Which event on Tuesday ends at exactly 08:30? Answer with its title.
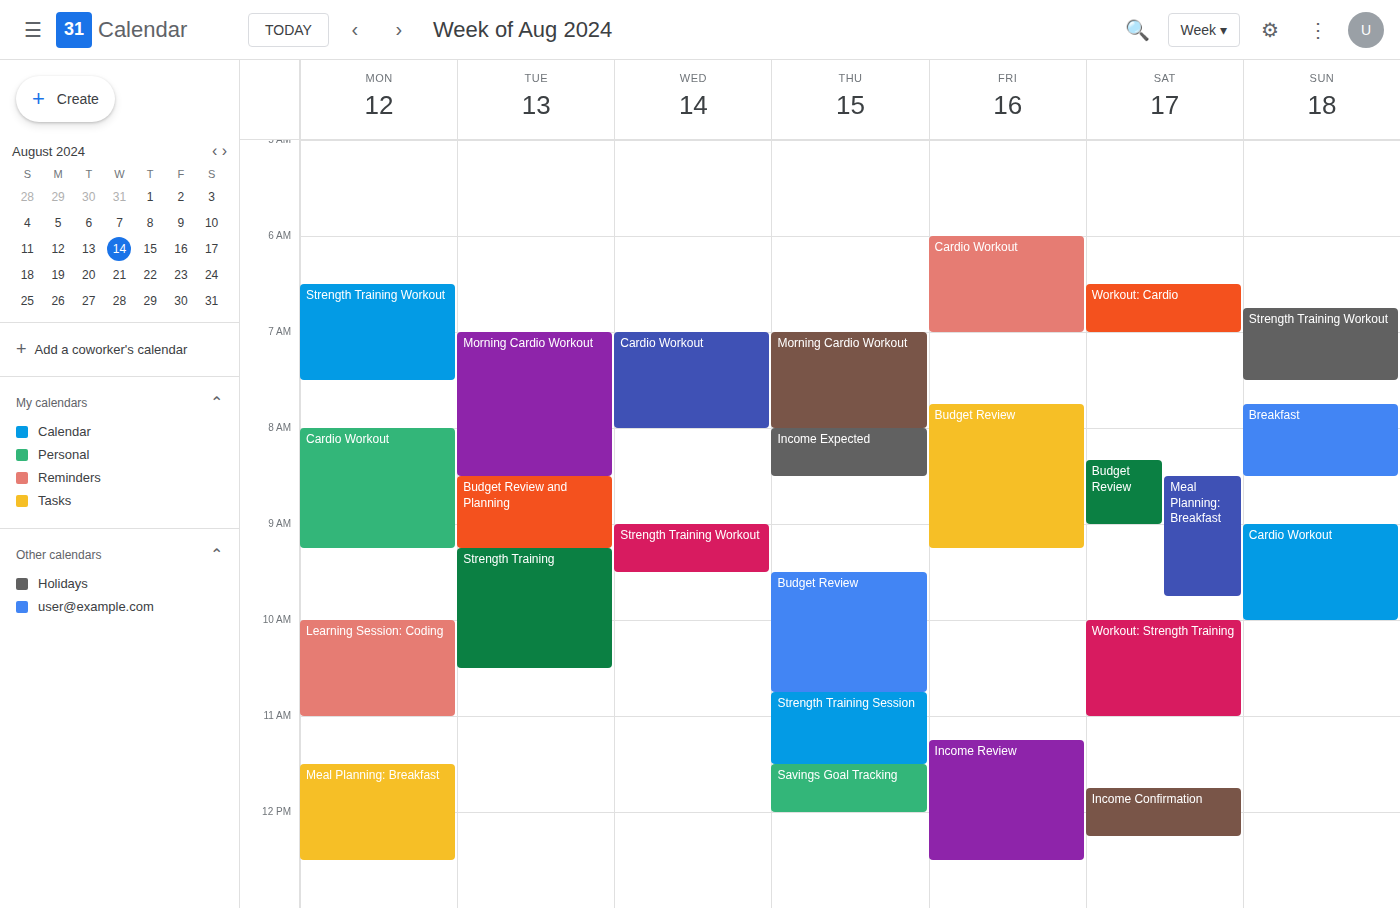
"Morning Cardio Workout"